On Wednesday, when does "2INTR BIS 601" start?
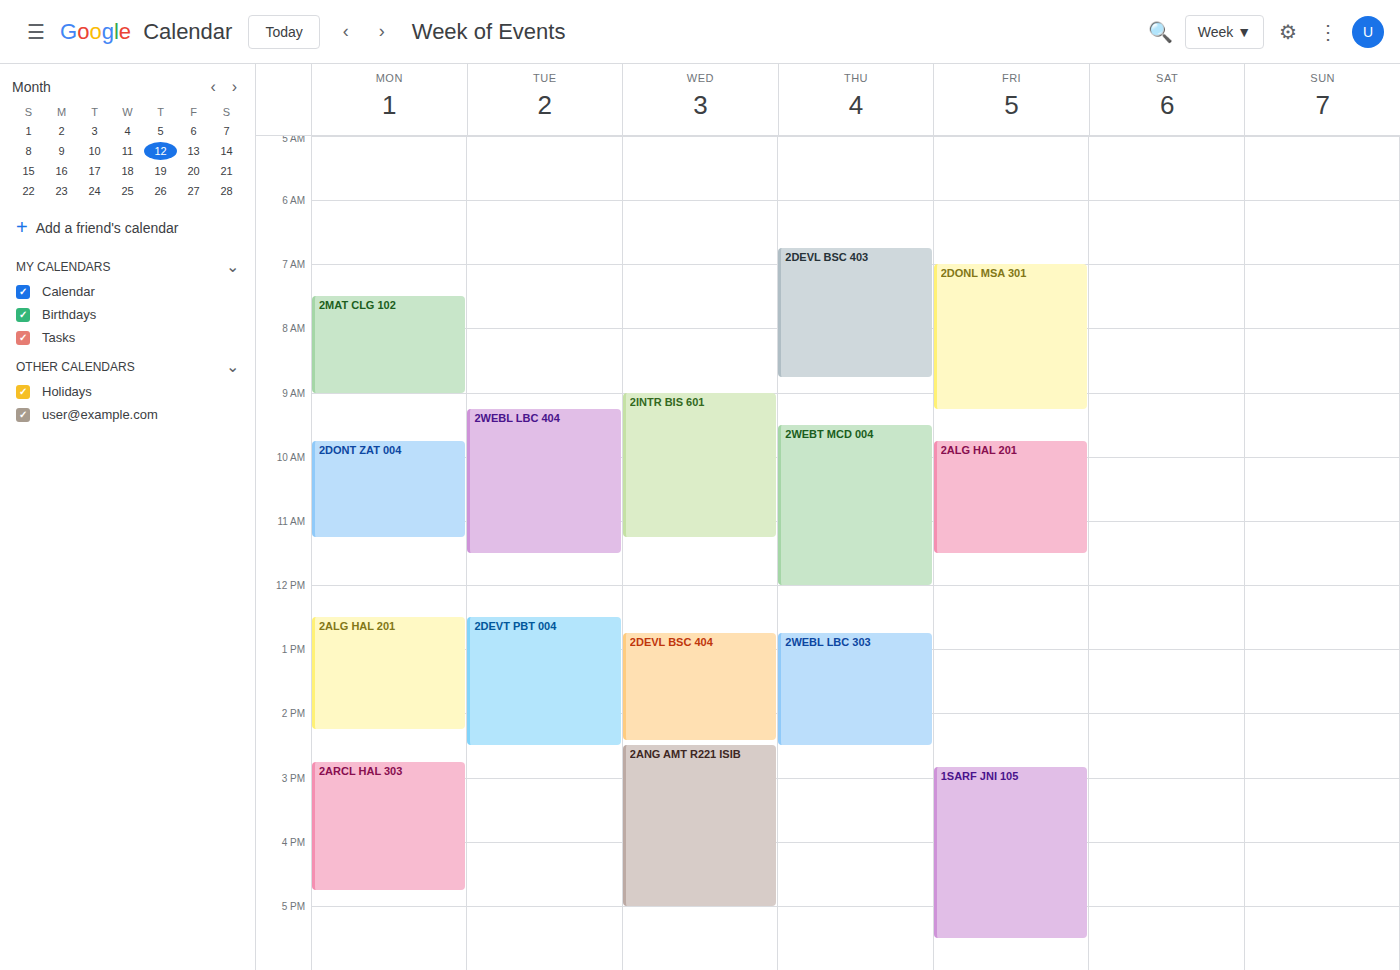
9:00 AM